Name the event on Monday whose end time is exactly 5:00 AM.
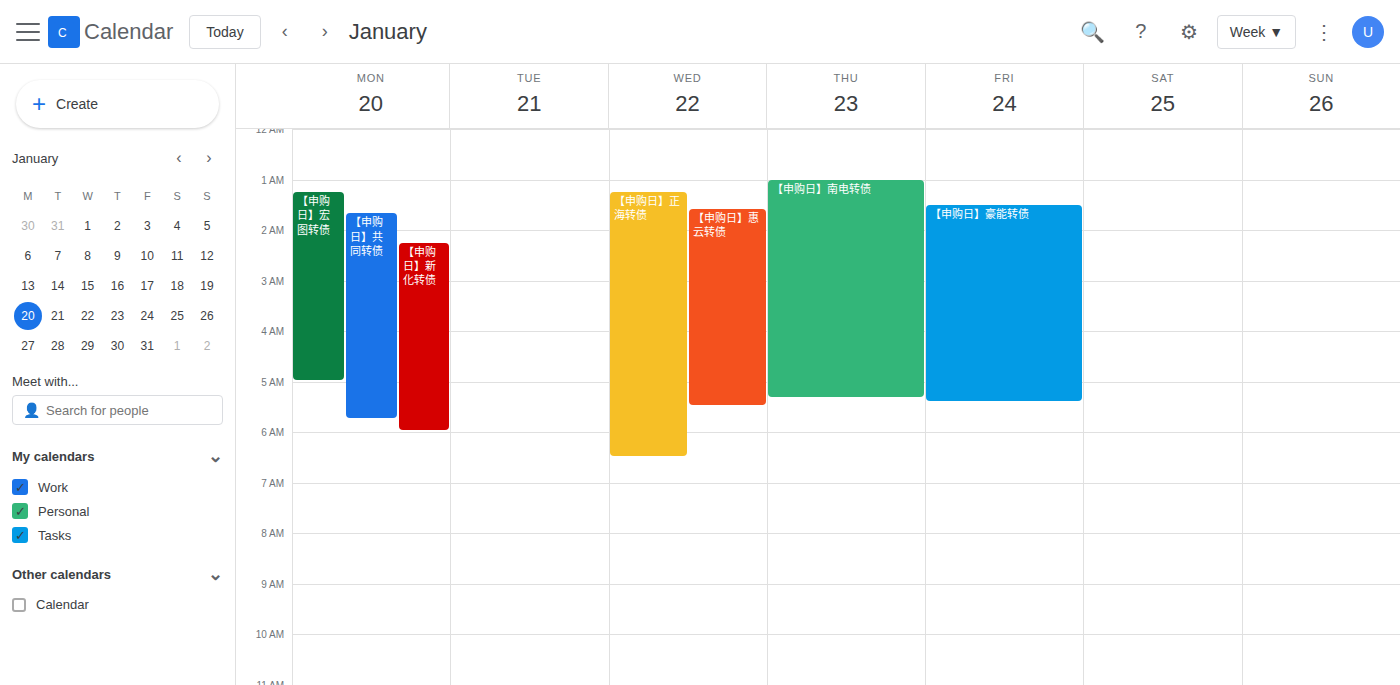
"【申购日】宏图转债"